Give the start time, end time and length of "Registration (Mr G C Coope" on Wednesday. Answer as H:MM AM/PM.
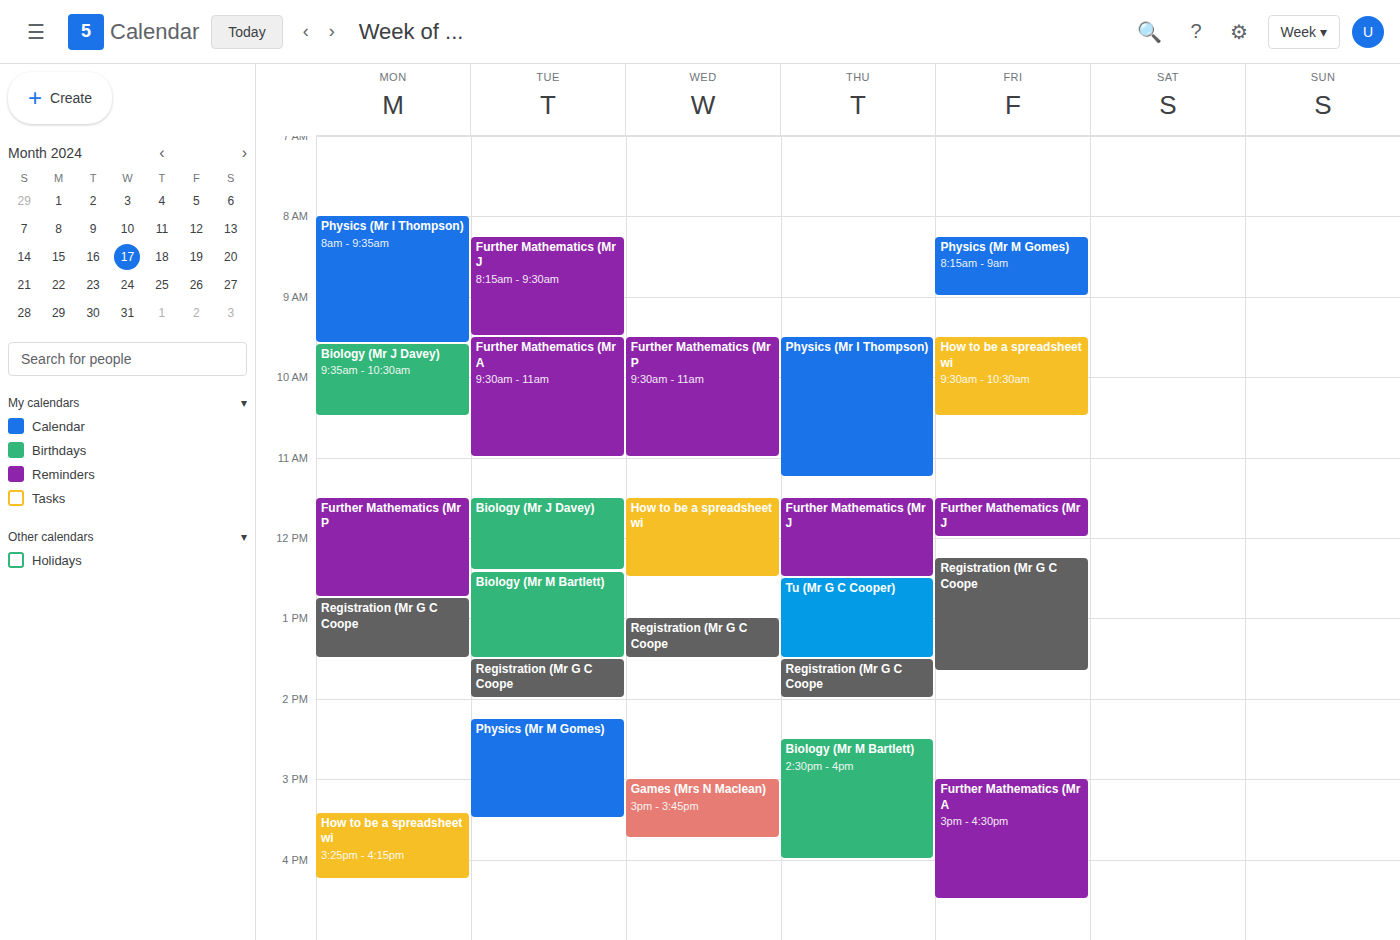
1:00 PM to 1:30 PM, 30 minutes